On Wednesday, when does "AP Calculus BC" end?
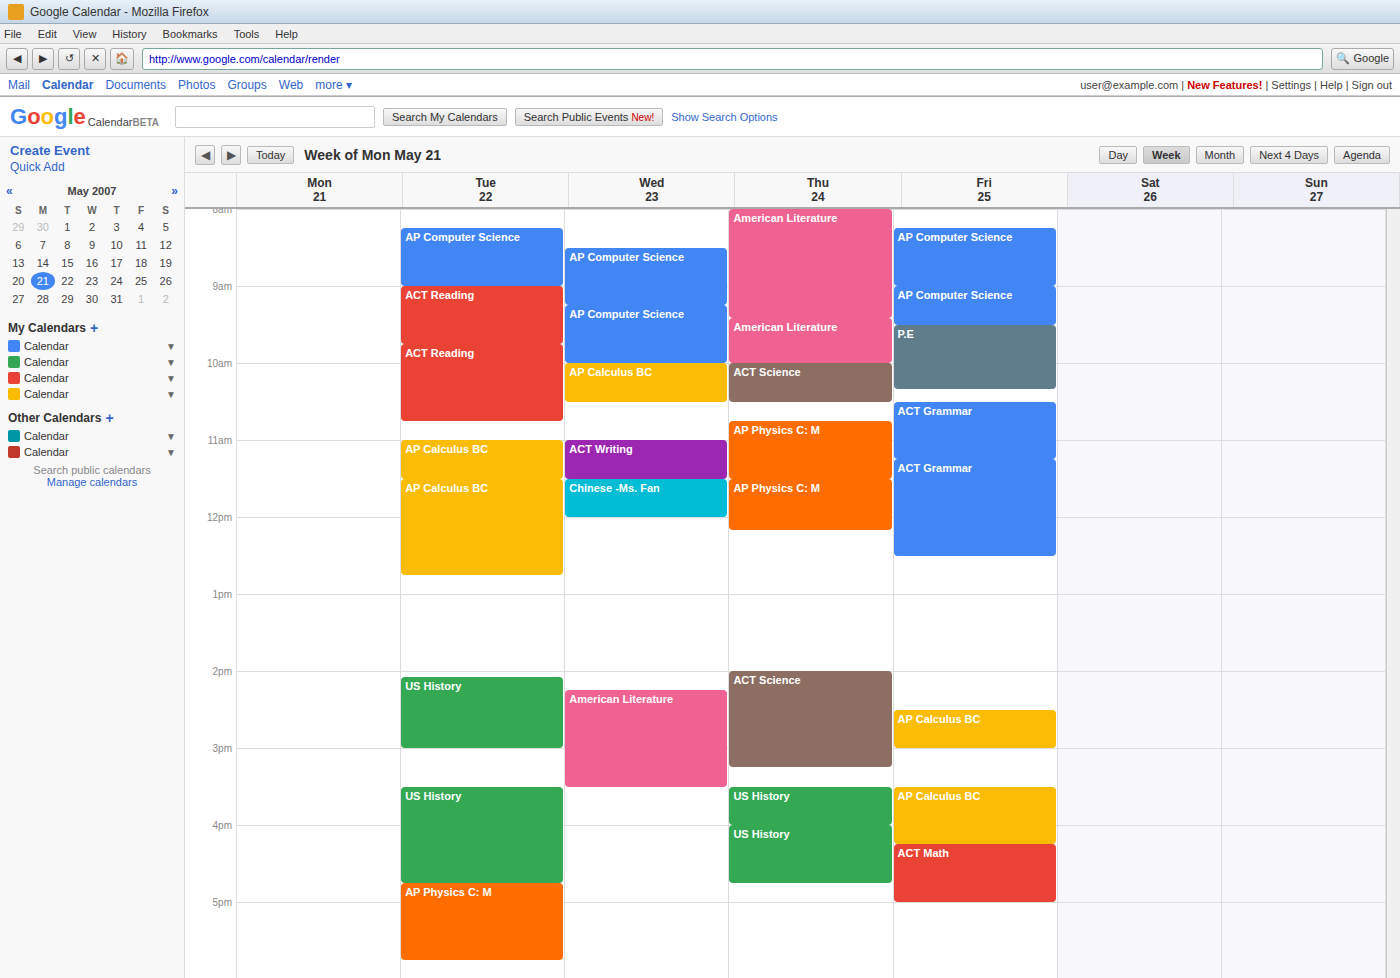
10:30 AM